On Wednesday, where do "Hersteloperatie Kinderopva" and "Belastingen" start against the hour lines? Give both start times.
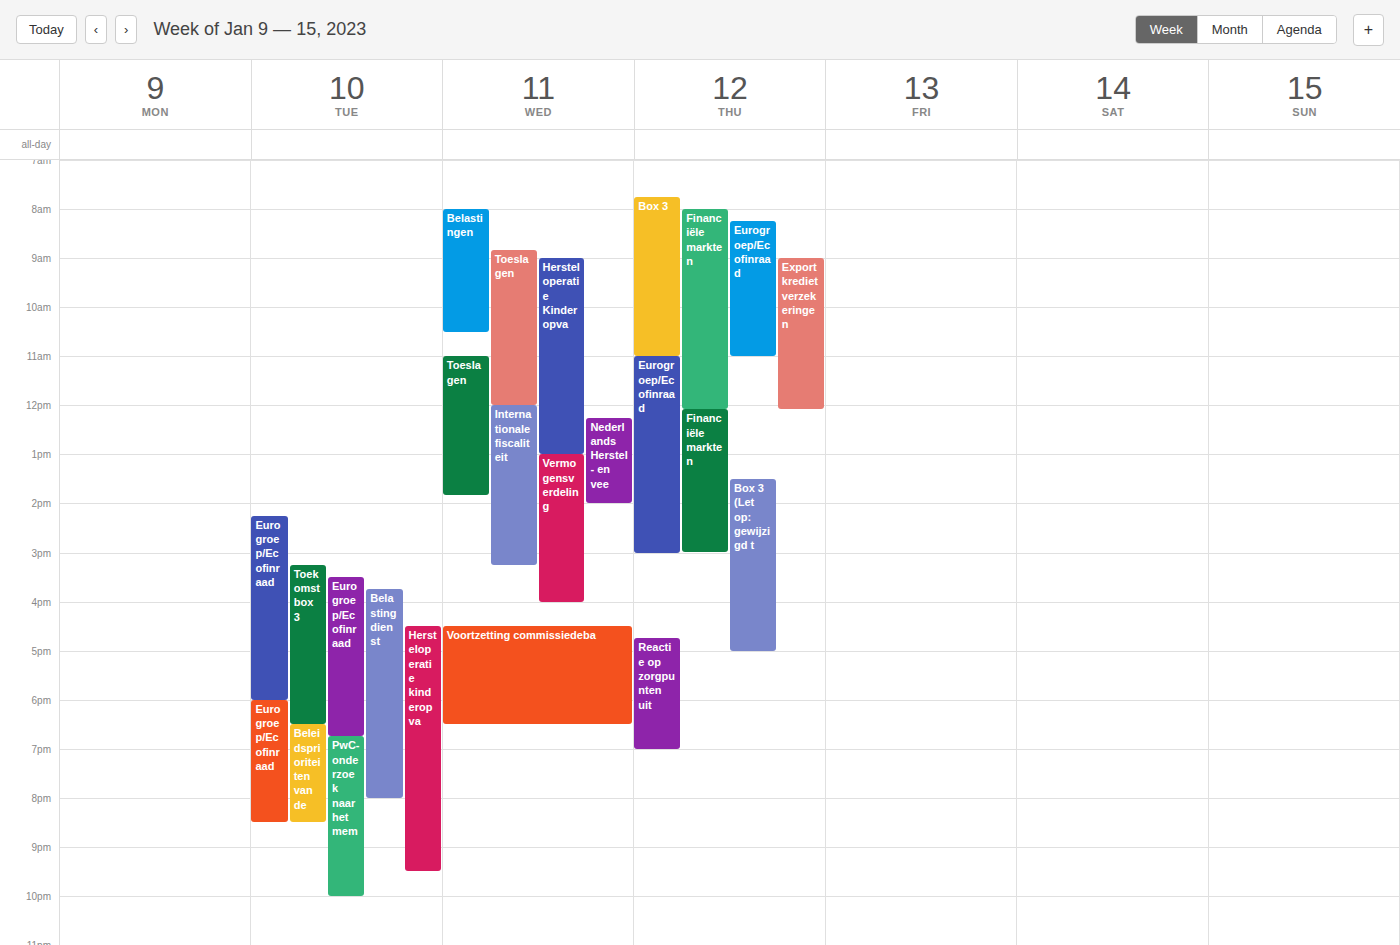
"Hersteloperatie Kinderopva": 09:00, exactly on the 09:00 line. "Belastingen": 08:00, exactly on the 08:00 line.